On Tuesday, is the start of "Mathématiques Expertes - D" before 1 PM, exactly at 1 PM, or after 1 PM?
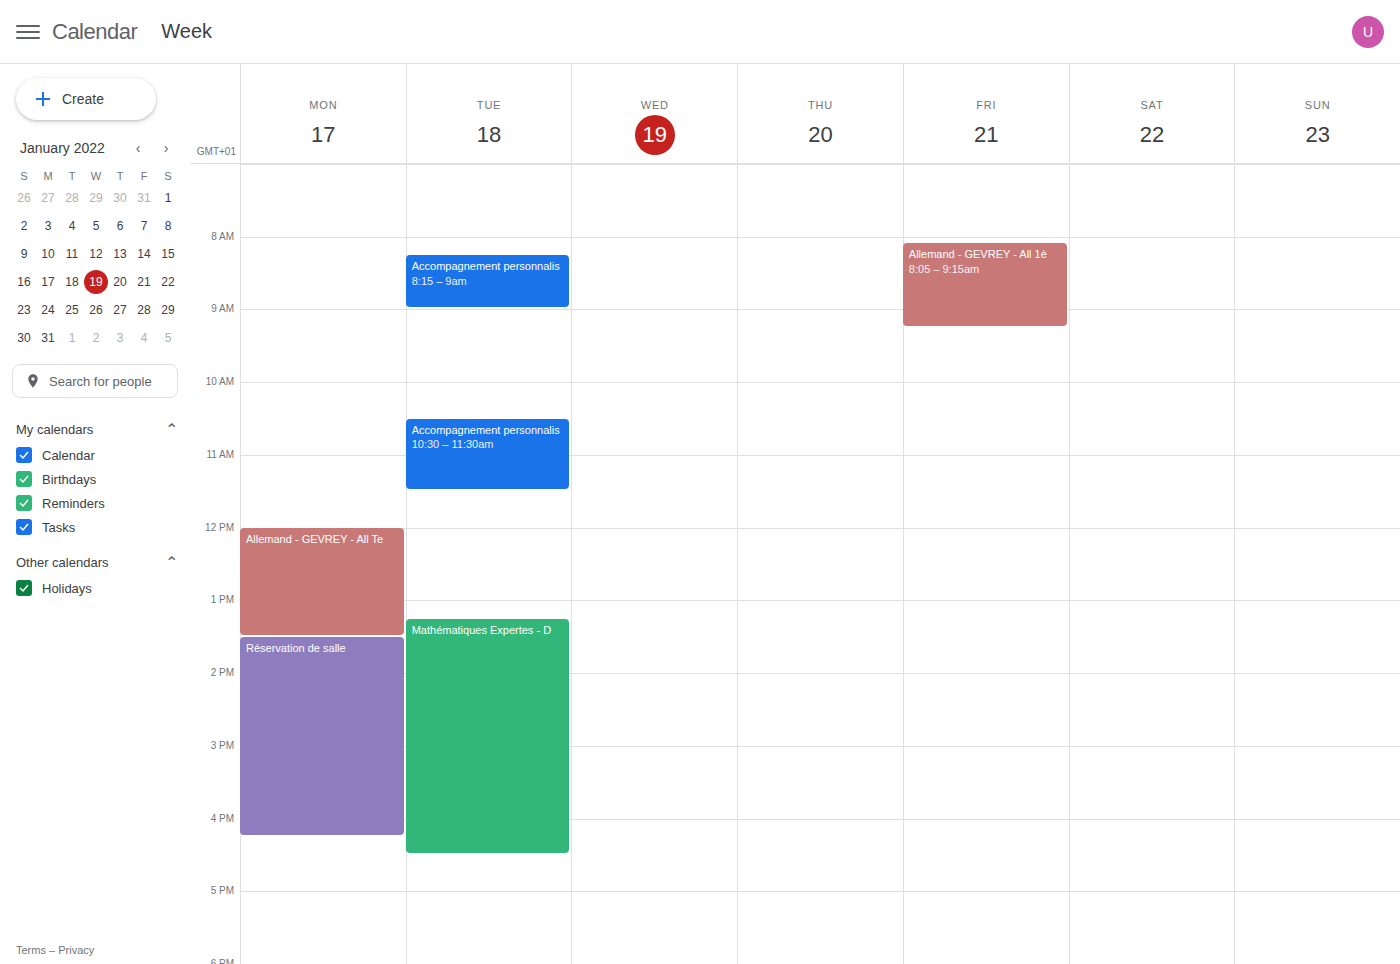
1:15 PM -- after 1 PM, 15 minutes below the 1 PM line.